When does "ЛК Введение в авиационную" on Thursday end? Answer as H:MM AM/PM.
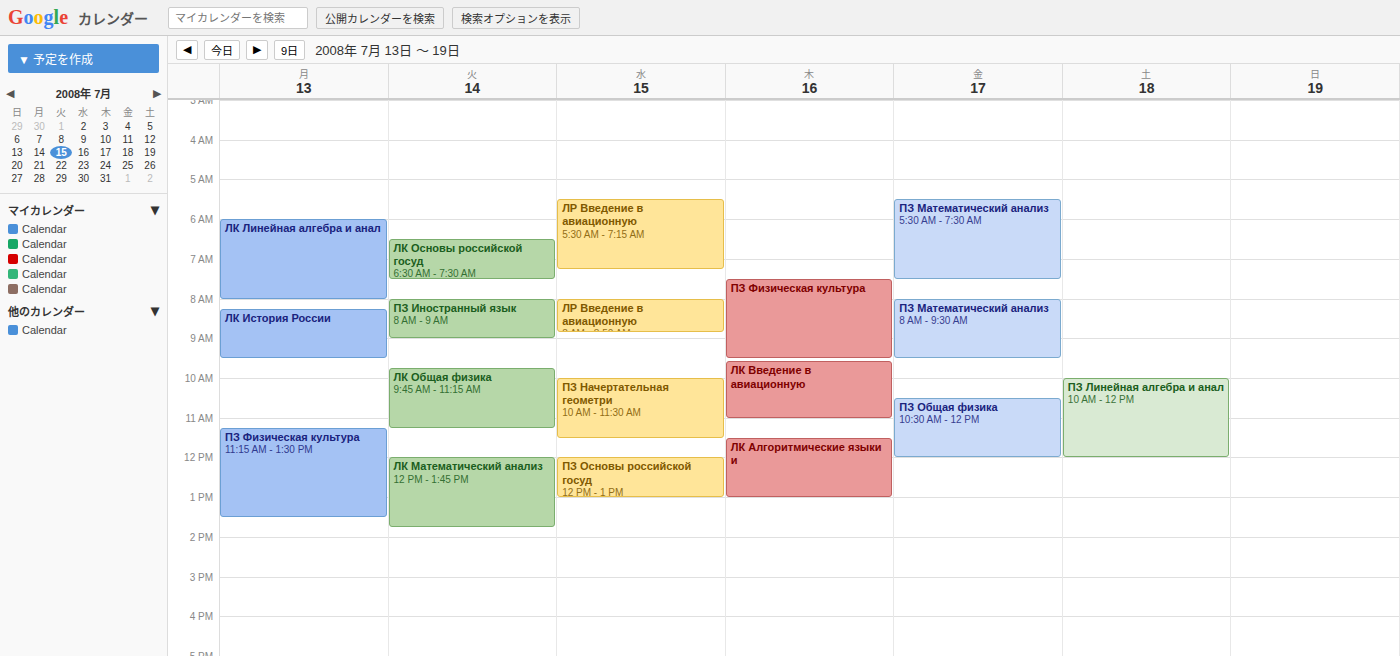
11:00 AM